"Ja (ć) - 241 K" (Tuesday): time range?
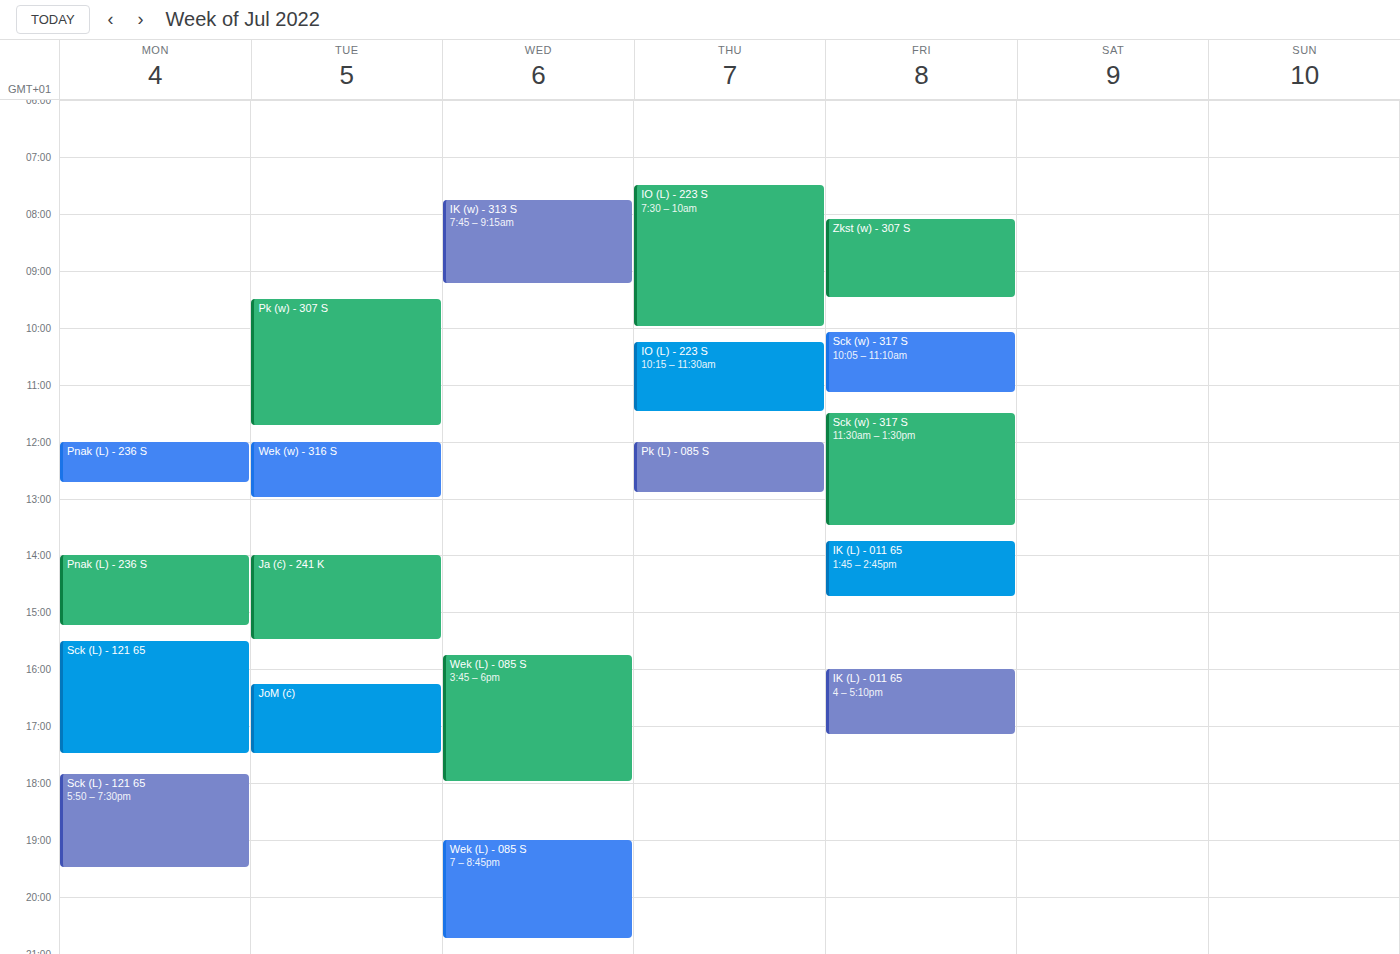
14:00 to 15:30